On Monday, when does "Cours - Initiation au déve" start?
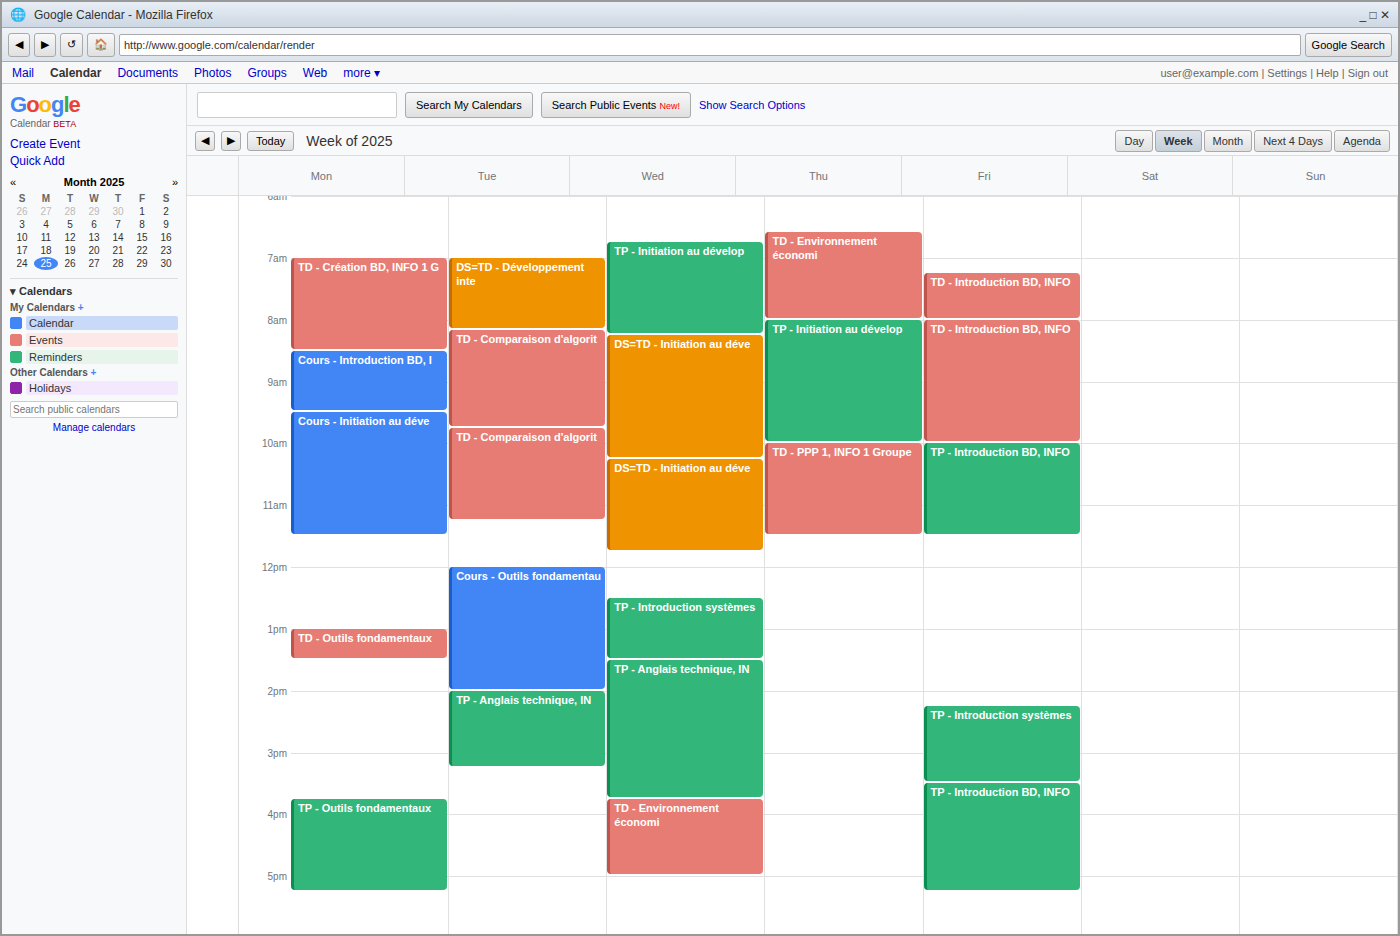
9:30 AM